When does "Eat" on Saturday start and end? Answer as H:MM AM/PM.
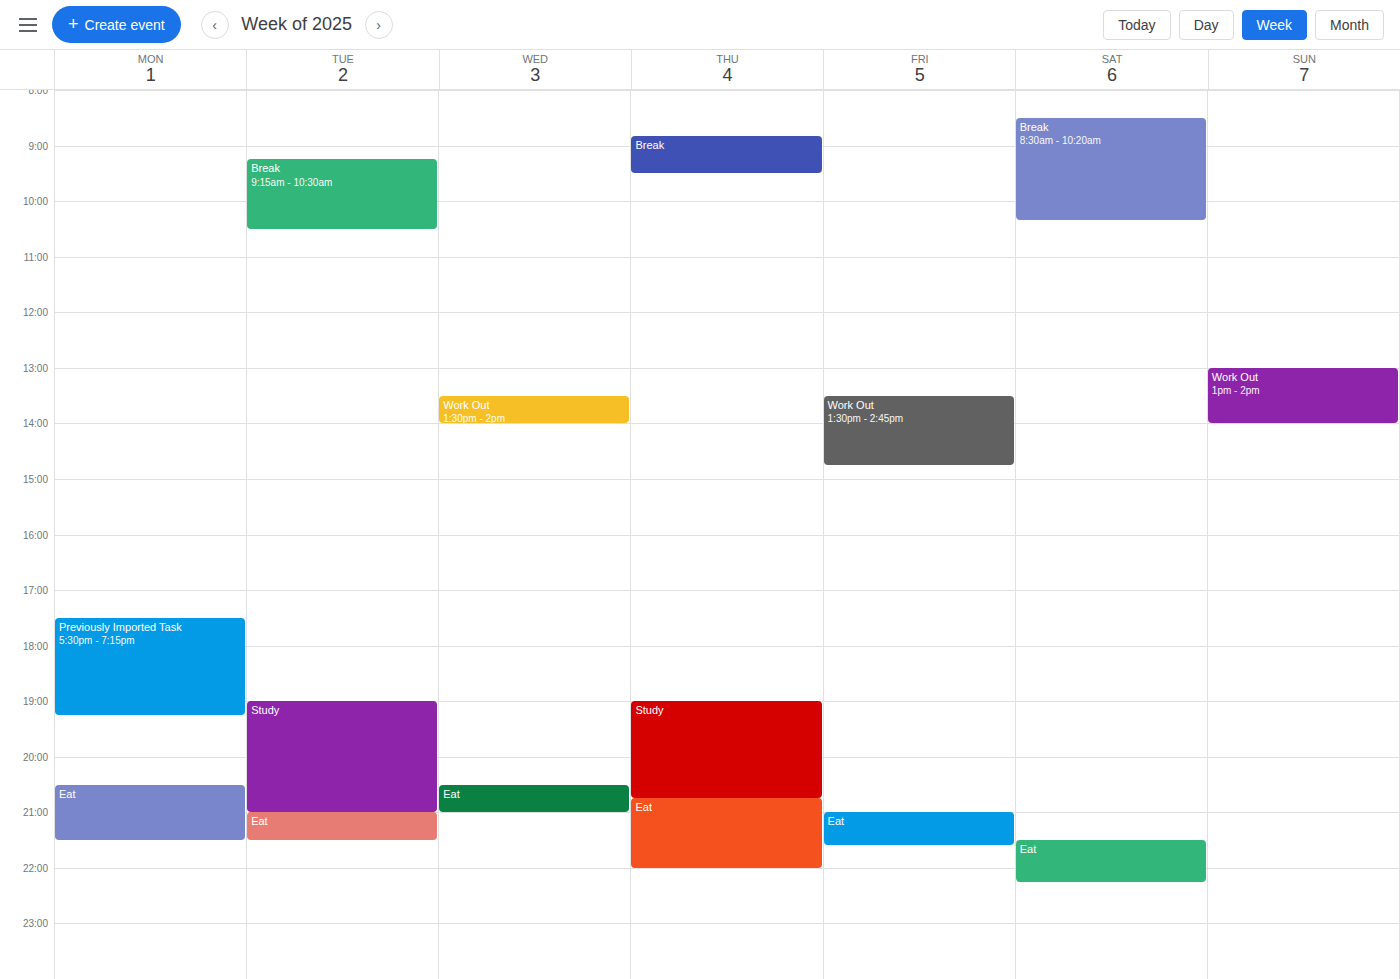
9:30 PM to 10:15 PM